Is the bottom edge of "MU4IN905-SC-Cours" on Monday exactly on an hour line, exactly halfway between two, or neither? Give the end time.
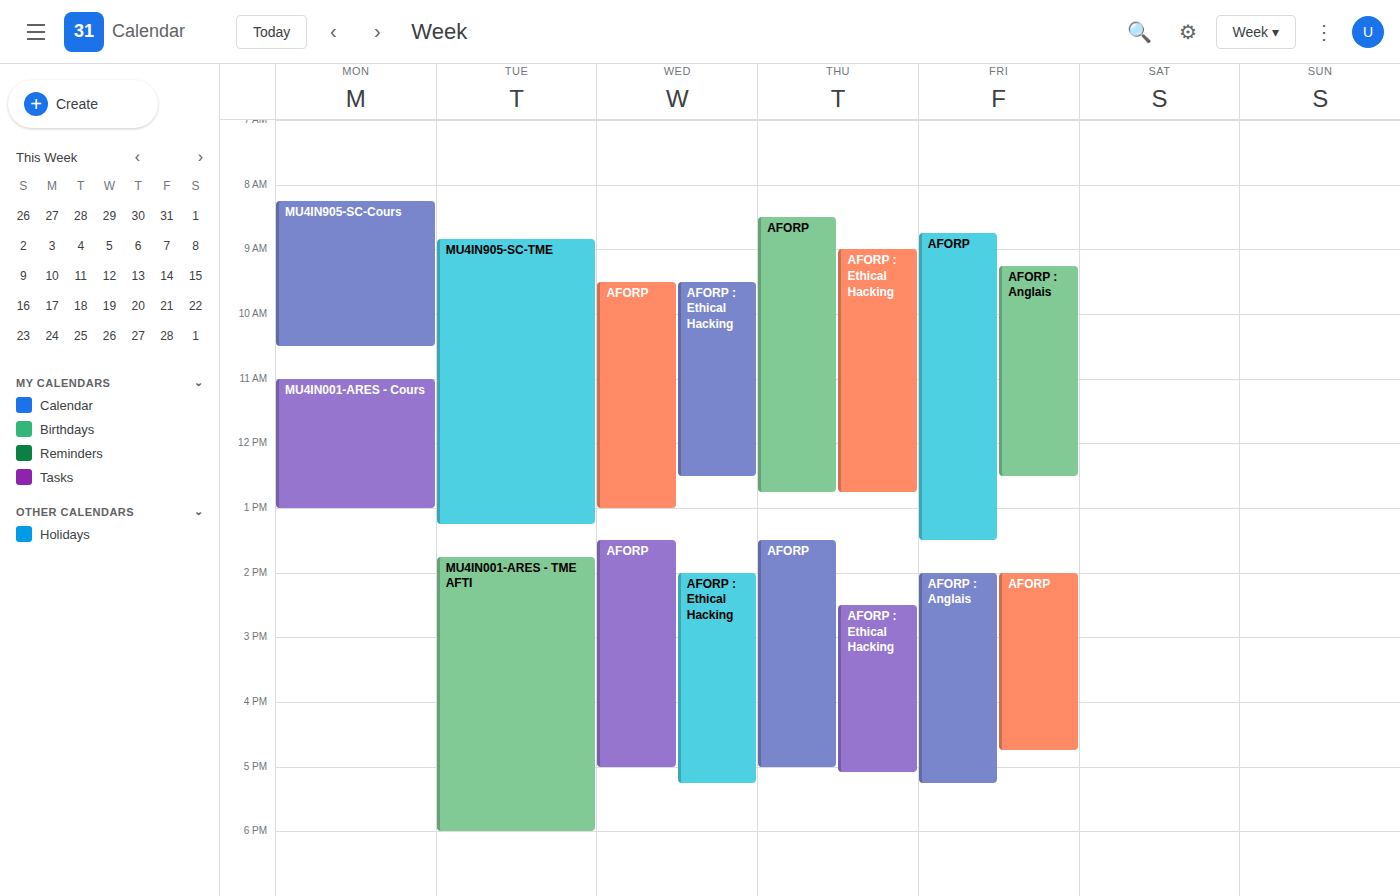
10:30 AM -- halfway between the 10 AM and 11 AM lines.